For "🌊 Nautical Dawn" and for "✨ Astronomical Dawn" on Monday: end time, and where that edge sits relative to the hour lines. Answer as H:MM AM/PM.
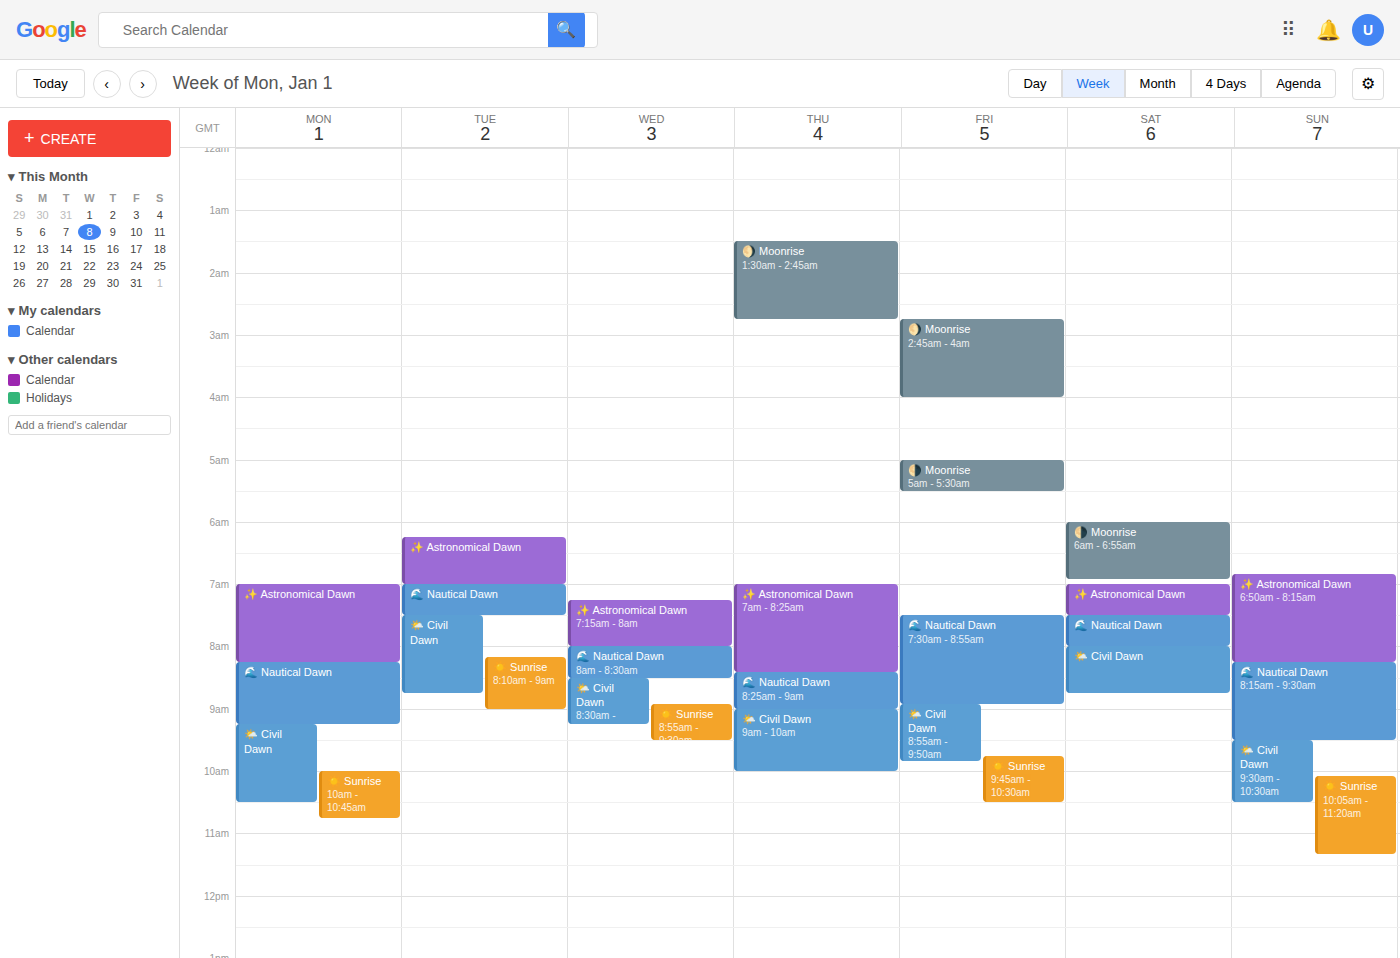
"🌊 Nautical Dawn": 9:15 AM, neither: a quarter of the way from the 9 AM line to the 10 AM line. "✨ Astronomical Dawn": 8:15 AM, neither: a quarter of the way from the 8 AM line to the 9 AM line.